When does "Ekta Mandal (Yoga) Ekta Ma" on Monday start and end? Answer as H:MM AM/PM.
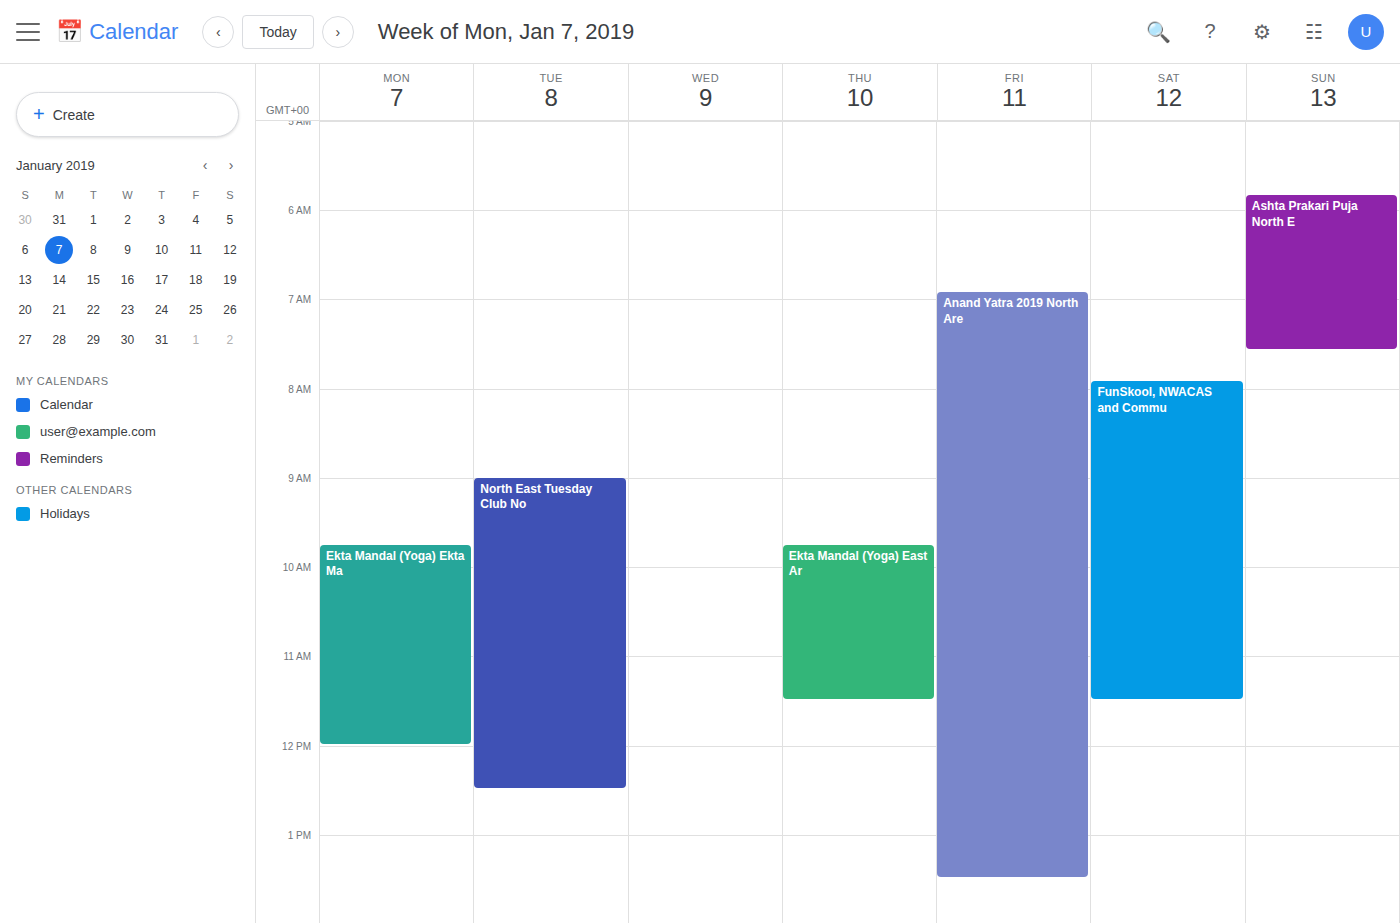
9:45 AM to 12:00 PM